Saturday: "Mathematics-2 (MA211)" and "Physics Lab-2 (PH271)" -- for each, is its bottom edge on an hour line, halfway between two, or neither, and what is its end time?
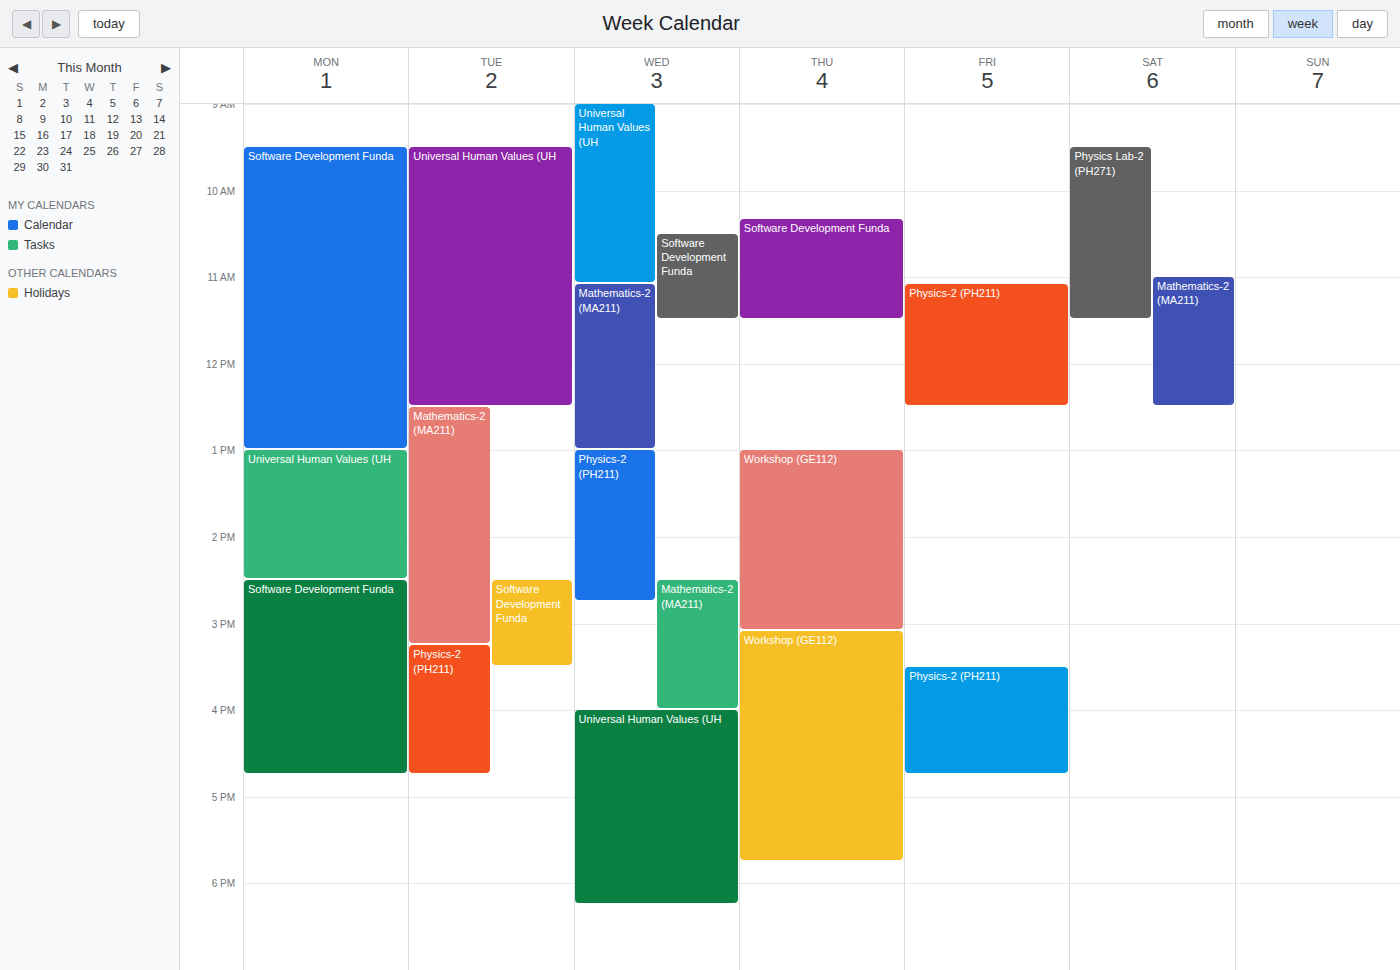
"Mathematics-2 (MA211)": 12:30 PM, halfway between the 12 PM and 1 PM lines. "Physics Lab-2 (PH271)": 11:30 AM, halfway between the 11 AM and 12 PM lines.